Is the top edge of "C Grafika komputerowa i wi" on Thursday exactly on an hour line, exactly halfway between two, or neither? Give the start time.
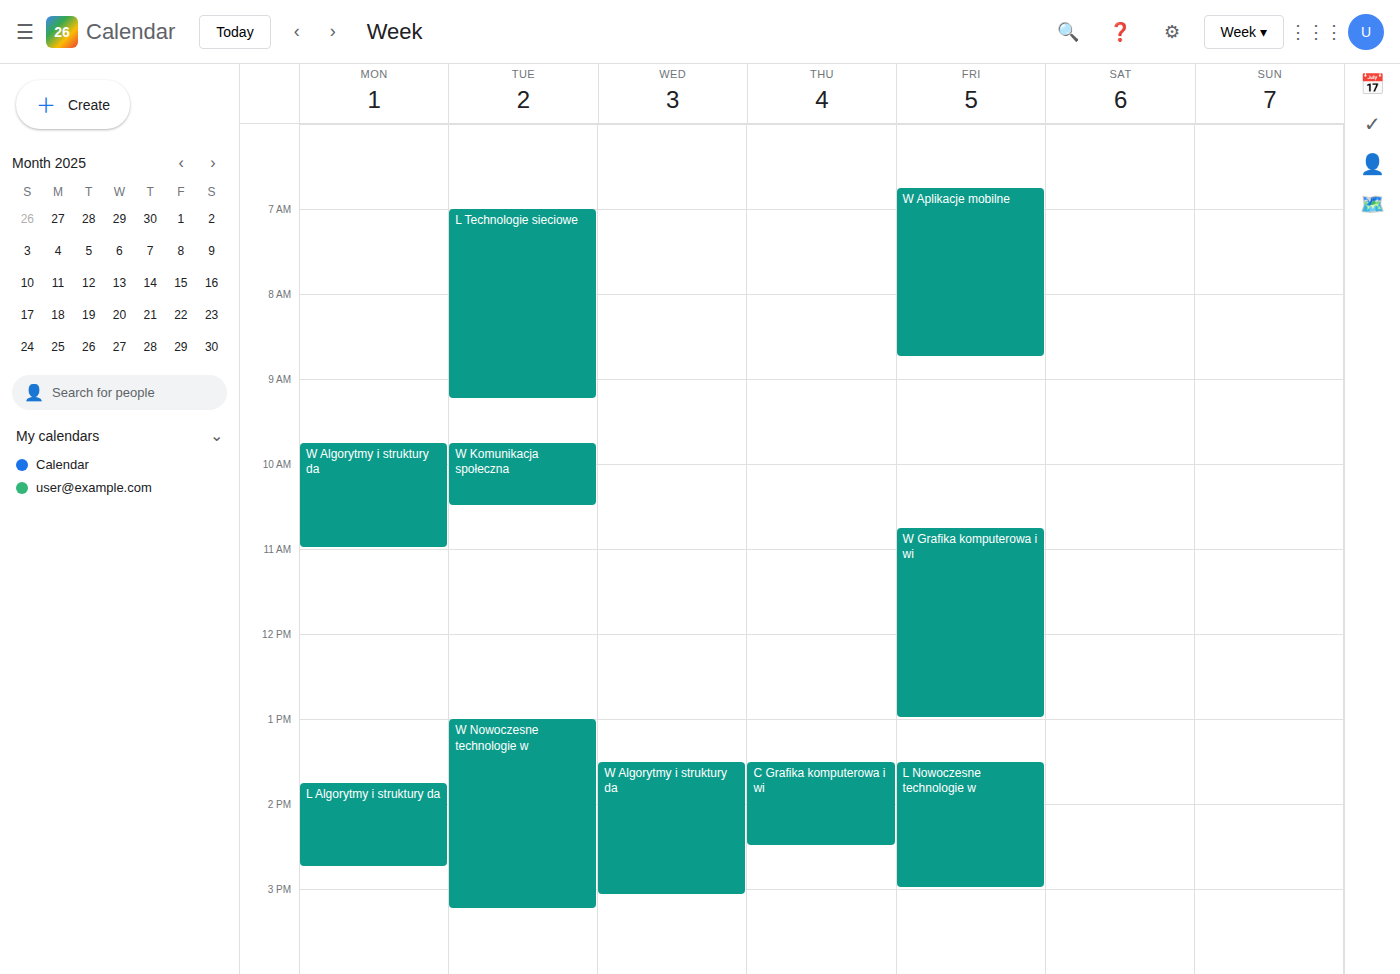
1:30 PM -- halfway between the 1 PM and 2 PM lines.